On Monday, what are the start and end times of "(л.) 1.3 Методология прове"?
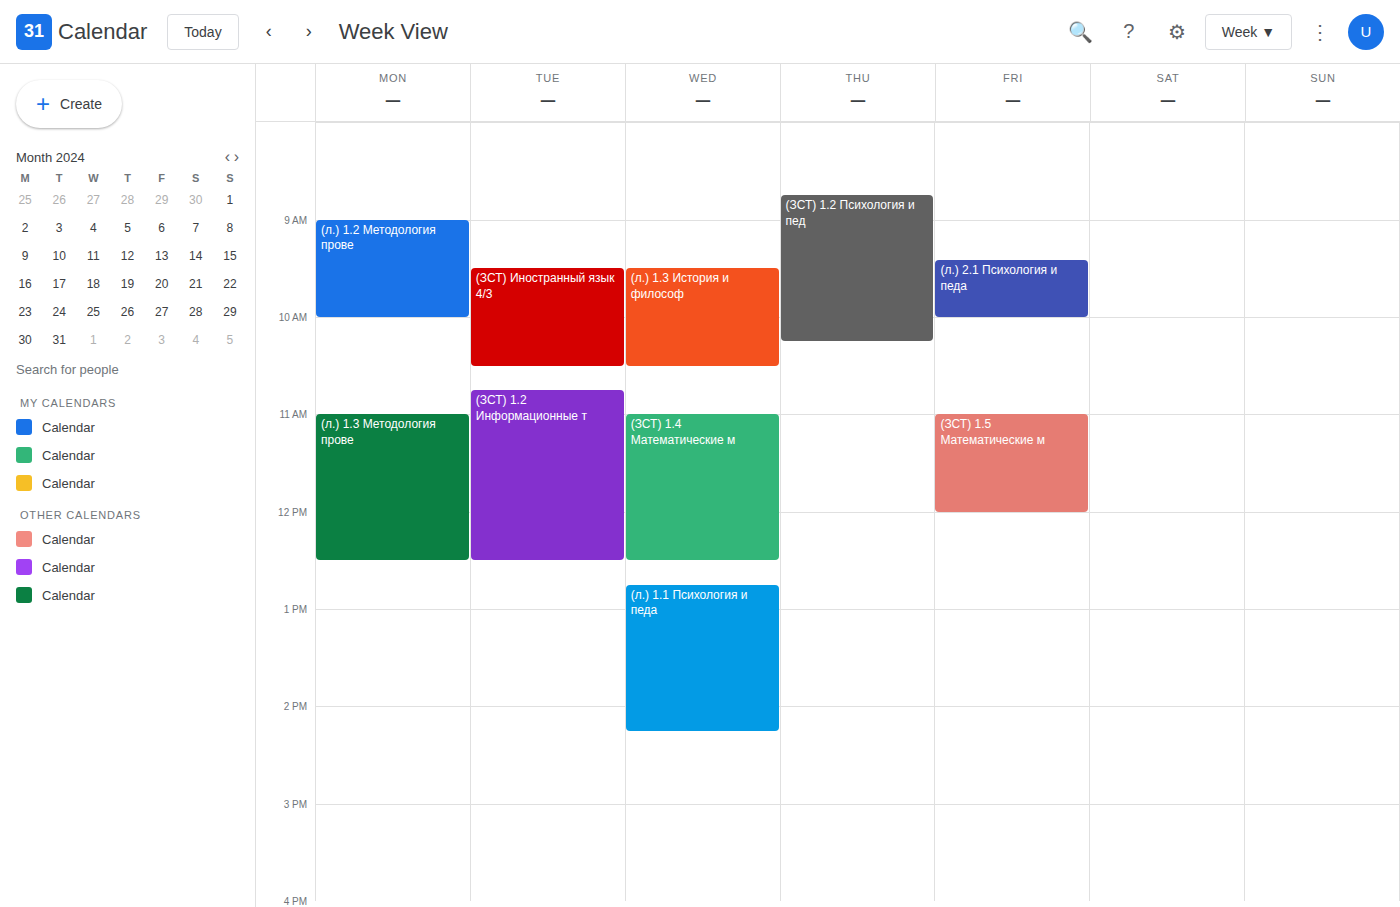
11:00 to 12:30